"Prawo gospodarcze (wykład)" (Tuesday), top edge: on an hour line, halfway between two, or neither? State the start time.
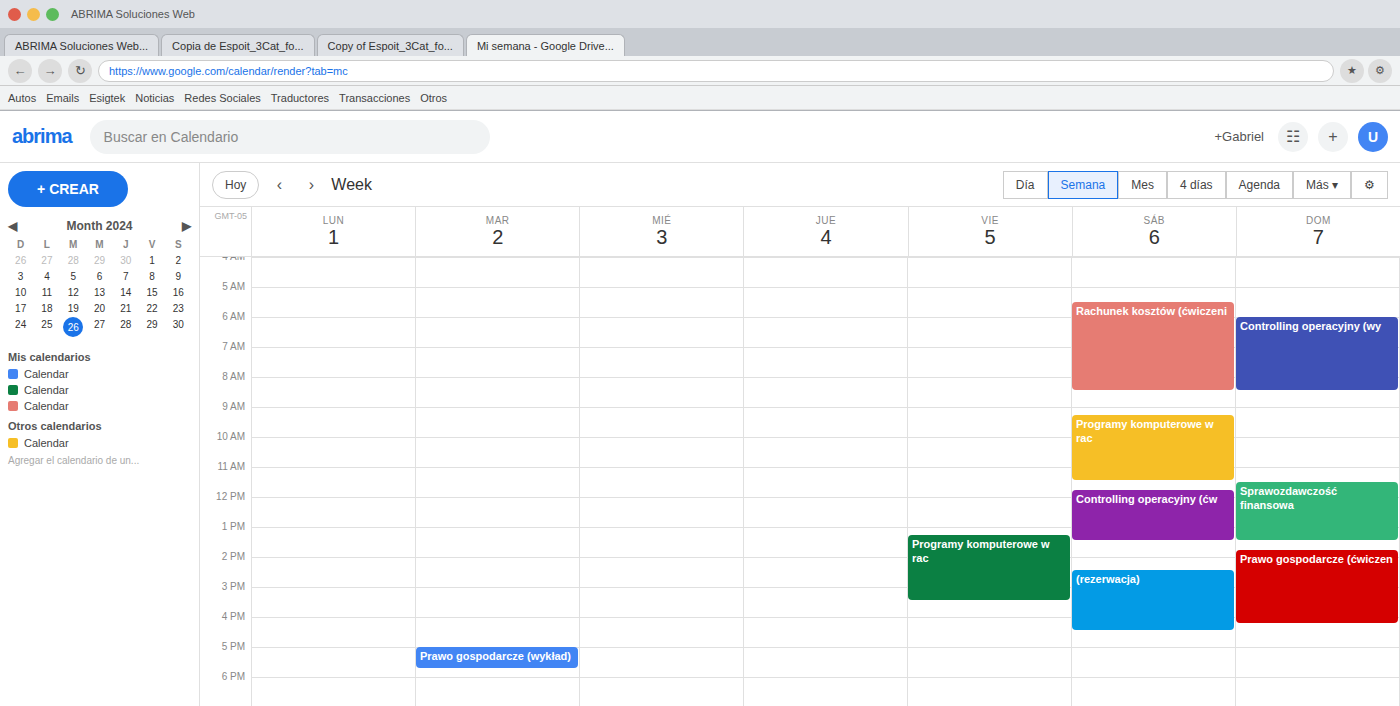
5:00 PM -- exactly on the 5 PM line.